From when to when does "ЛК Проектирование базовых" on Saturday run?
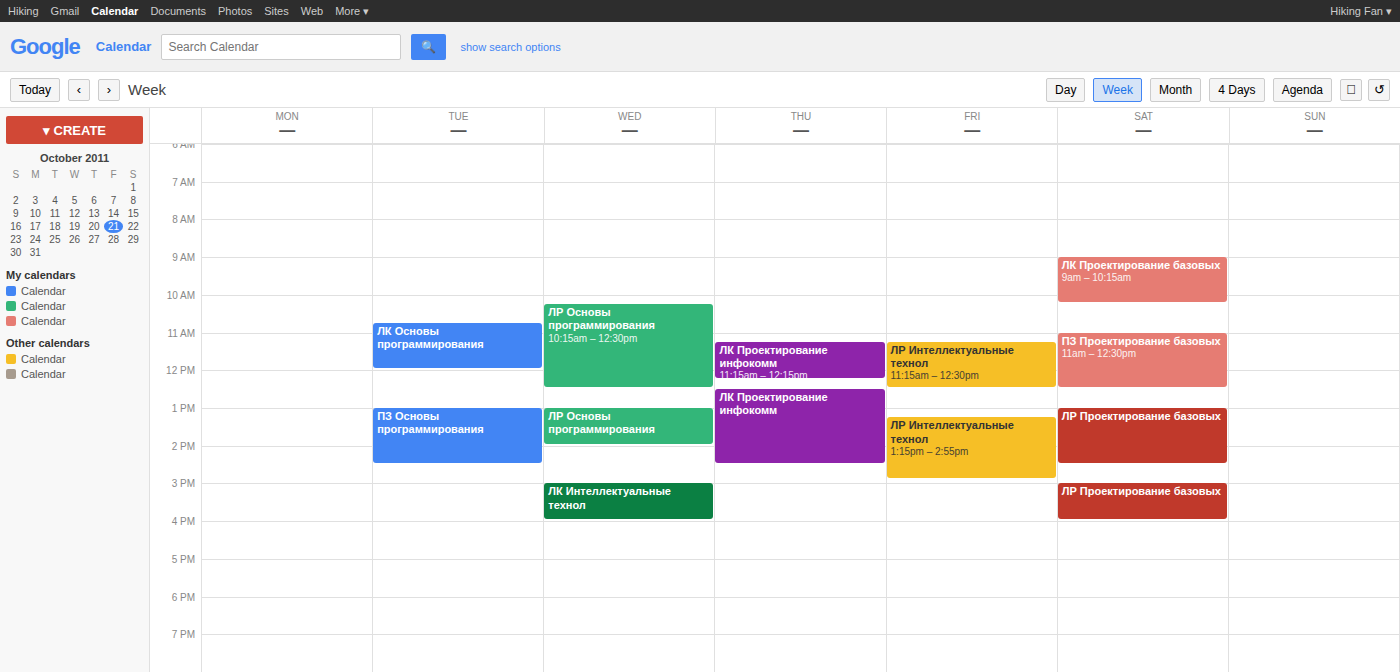
9:00 AM to 10:15 AM